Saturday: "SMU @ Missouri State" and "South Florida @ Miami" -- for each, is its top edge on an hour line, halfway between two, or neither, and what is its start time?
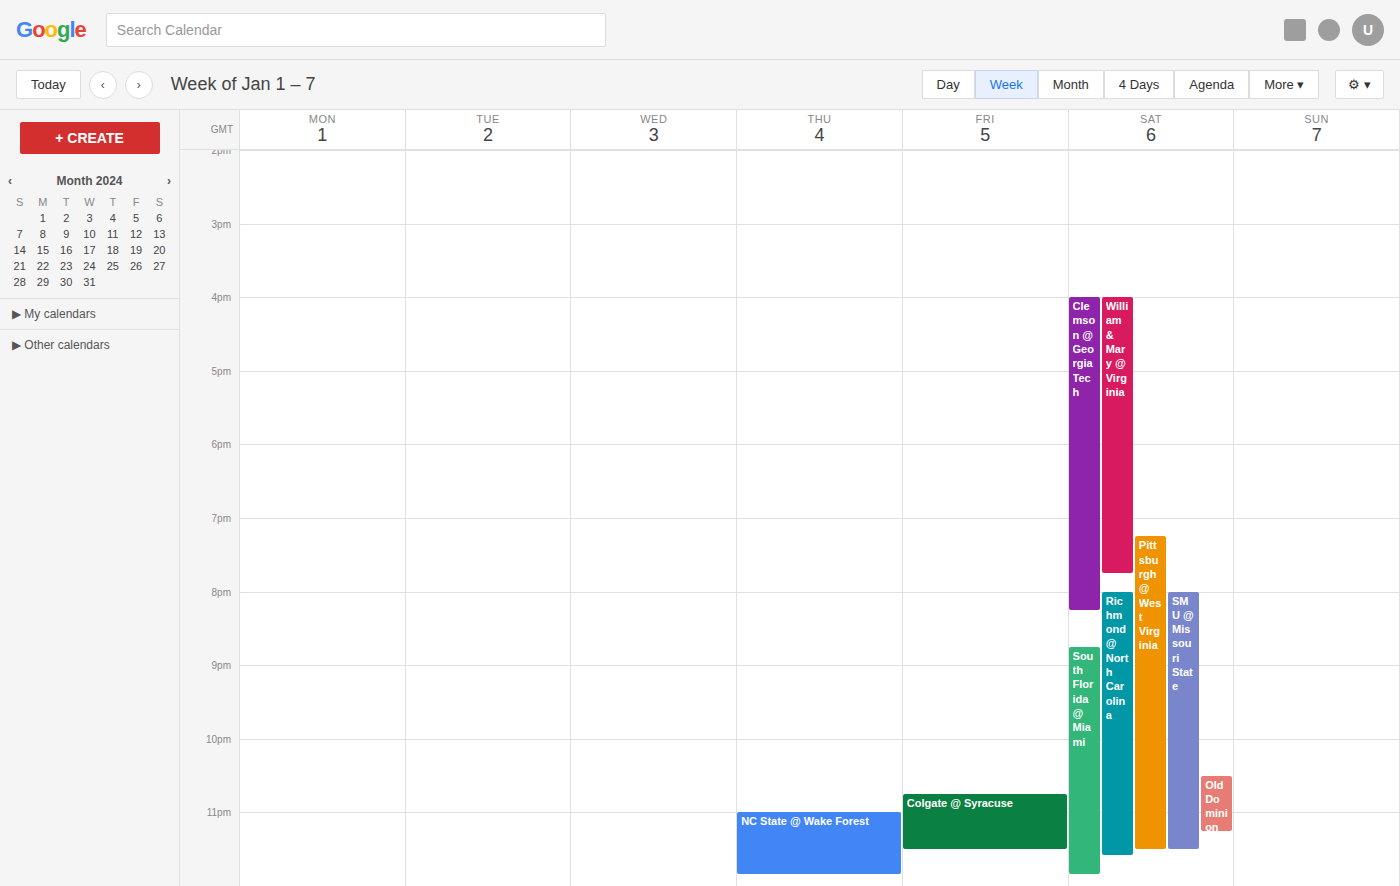
"SMU @ Missouri State": 8:00 PM, exactly on the 8 PM line. "South Florida @ Miami": 8:45 PM, neither: three quarters of the way from the 8 PM line to the 9 PM line.